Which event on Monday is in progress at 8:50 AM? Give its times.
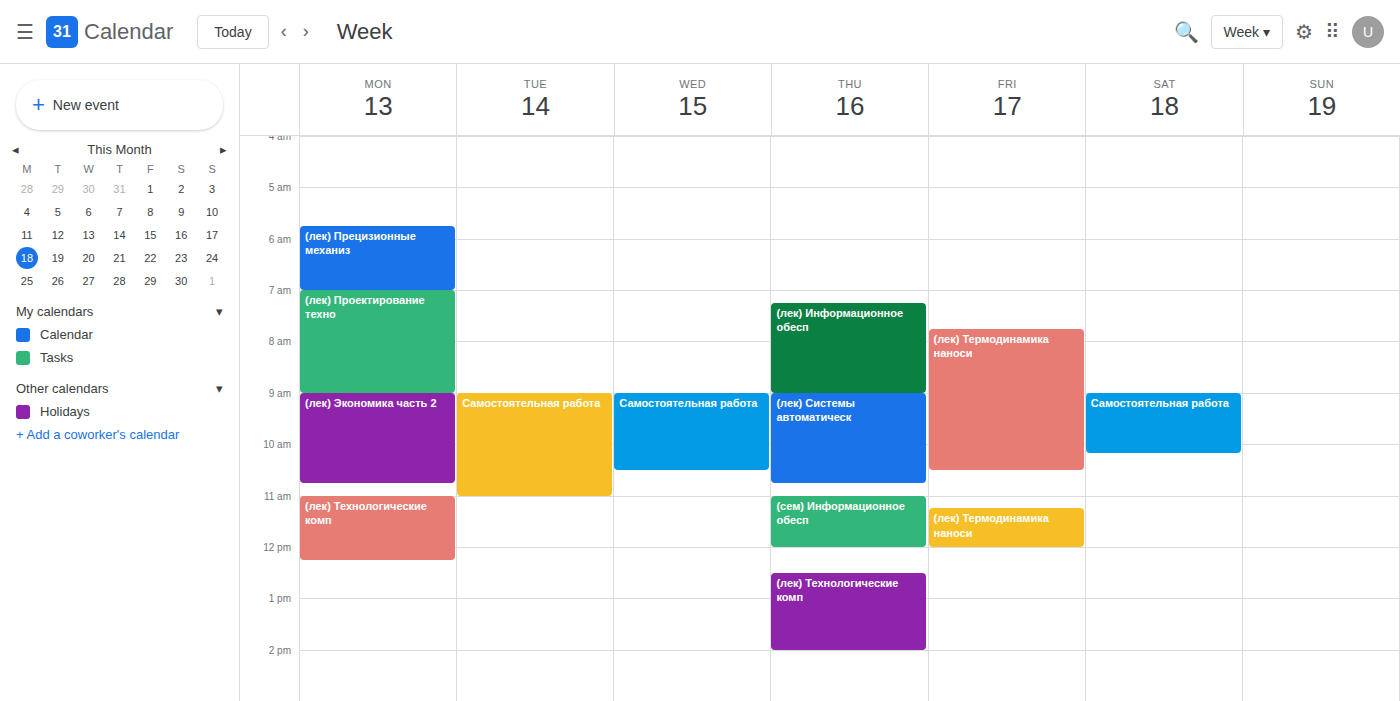
"(лек) Проектирование техно", 7:00 AM to 9:00 AM